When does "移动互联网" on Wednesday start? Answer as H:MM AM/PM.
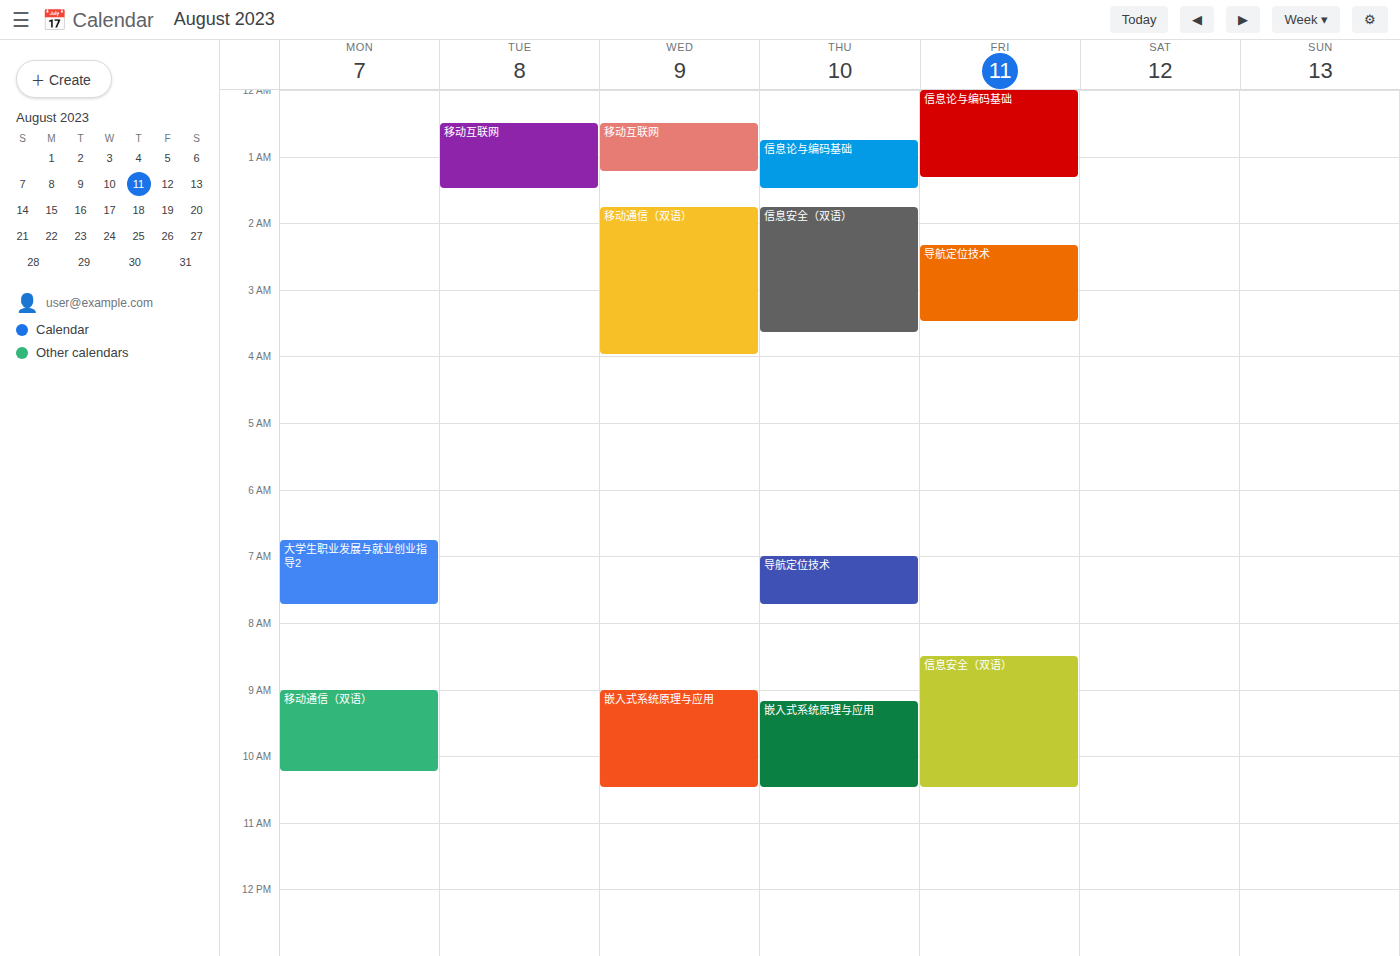
12:30 AM